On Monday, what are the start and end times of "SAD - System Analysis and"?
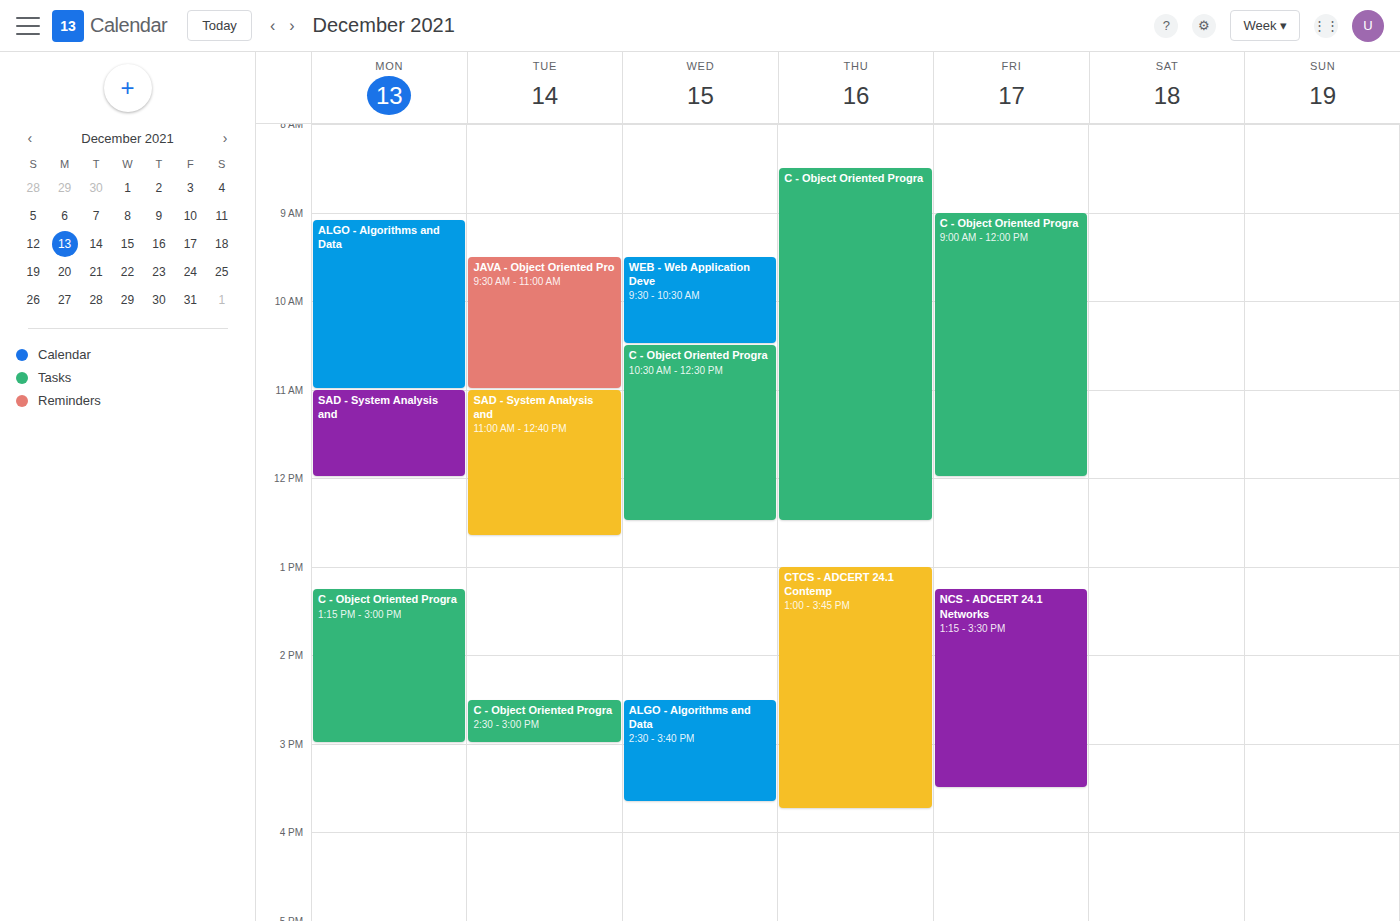
11:00 AM to 12:00 PM